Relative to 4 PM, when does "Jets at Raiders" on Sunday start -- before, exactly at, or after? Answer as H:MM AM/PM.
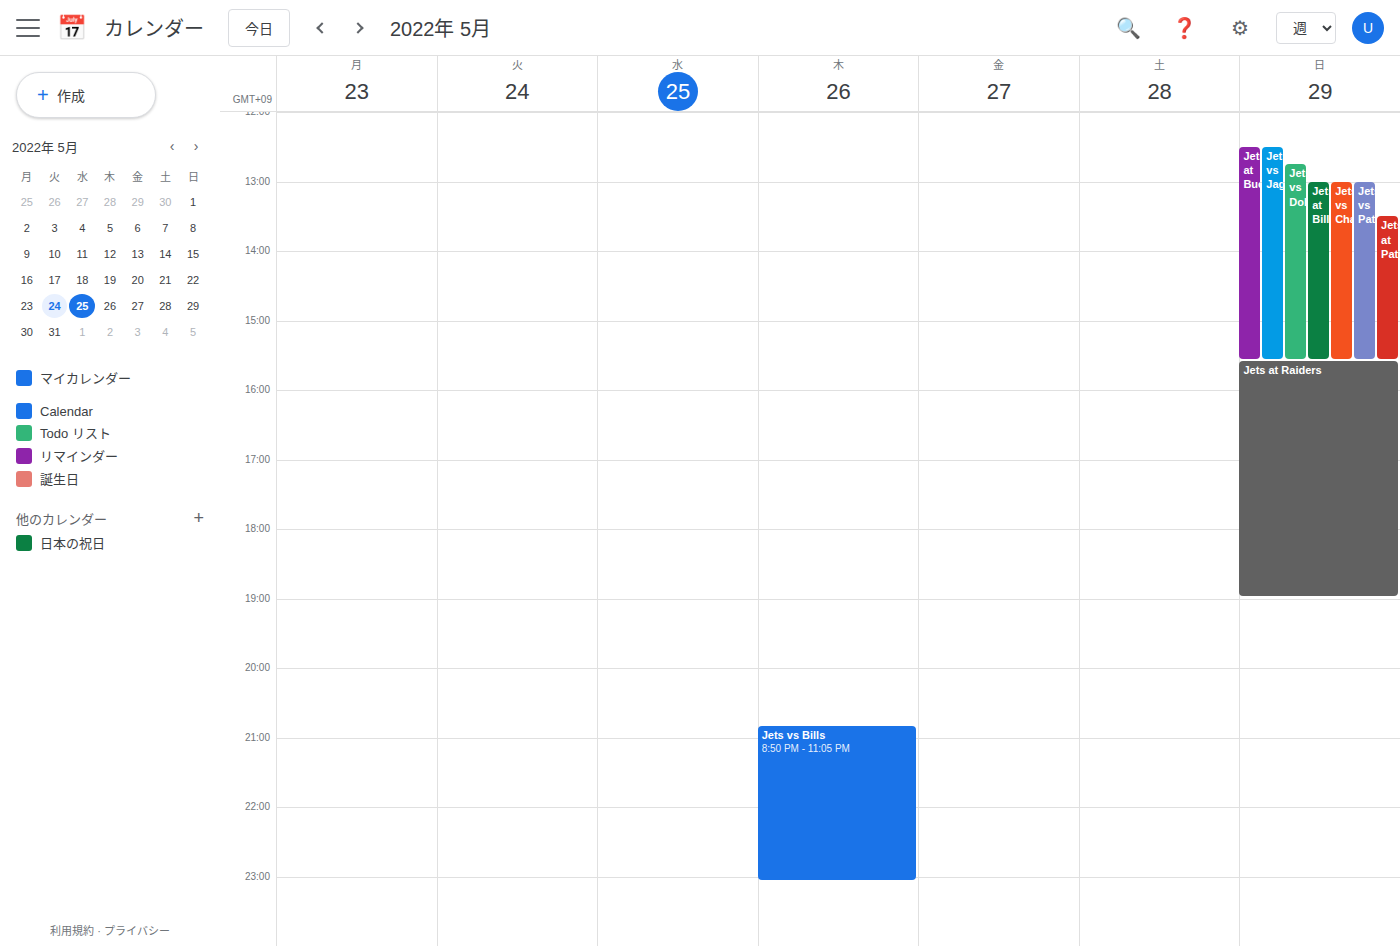
3:35 PM -- before 4 PM, 25 minutes above the 4 PM line.